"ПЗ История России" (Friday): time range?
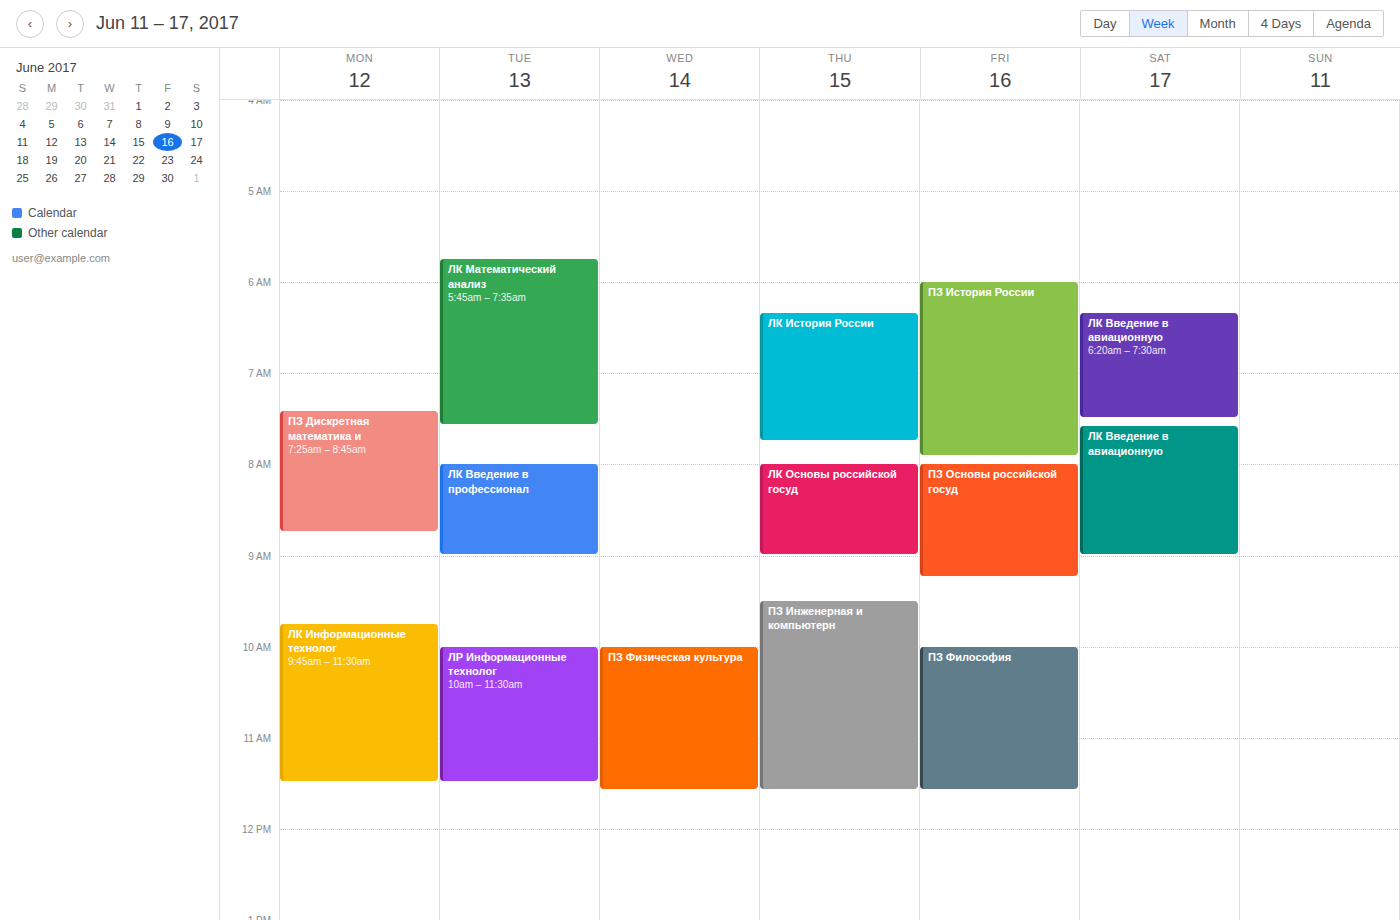
6:00 AM to 7:55 AM